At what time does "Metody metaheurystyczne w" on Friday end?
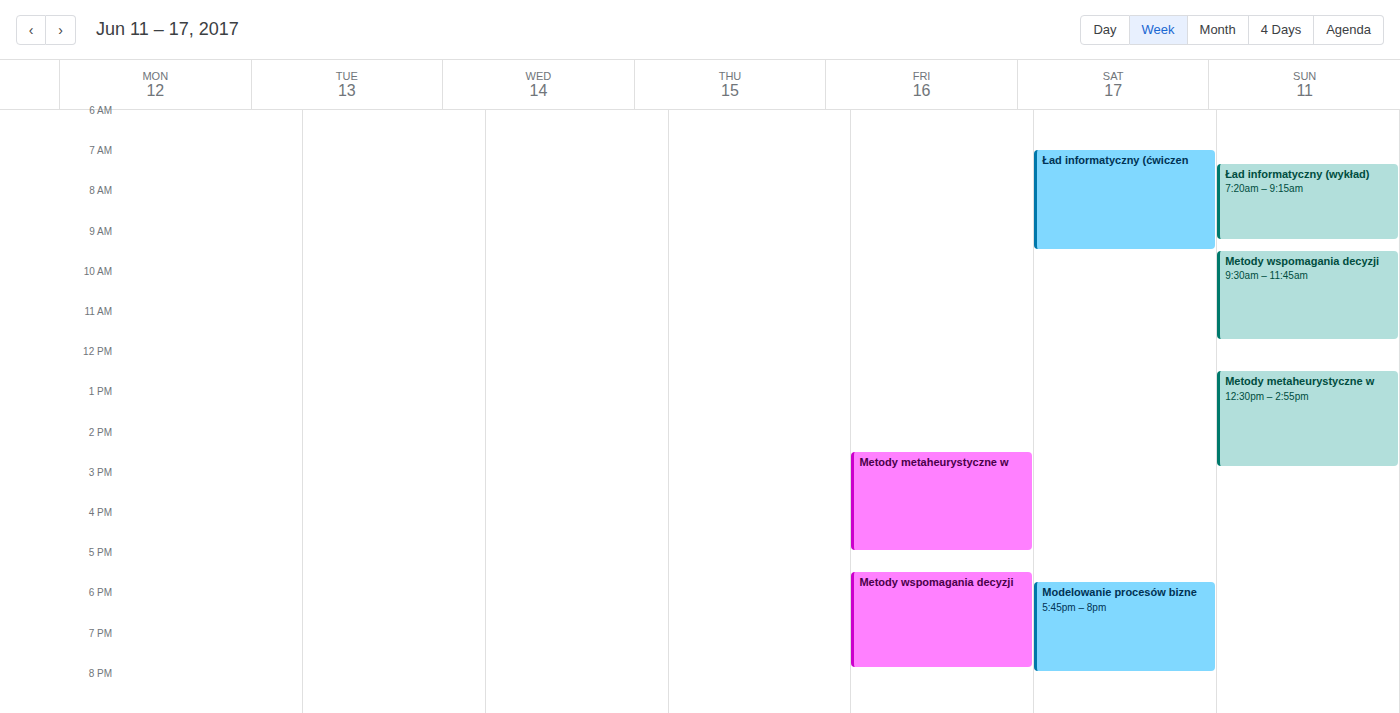
5:00 PM